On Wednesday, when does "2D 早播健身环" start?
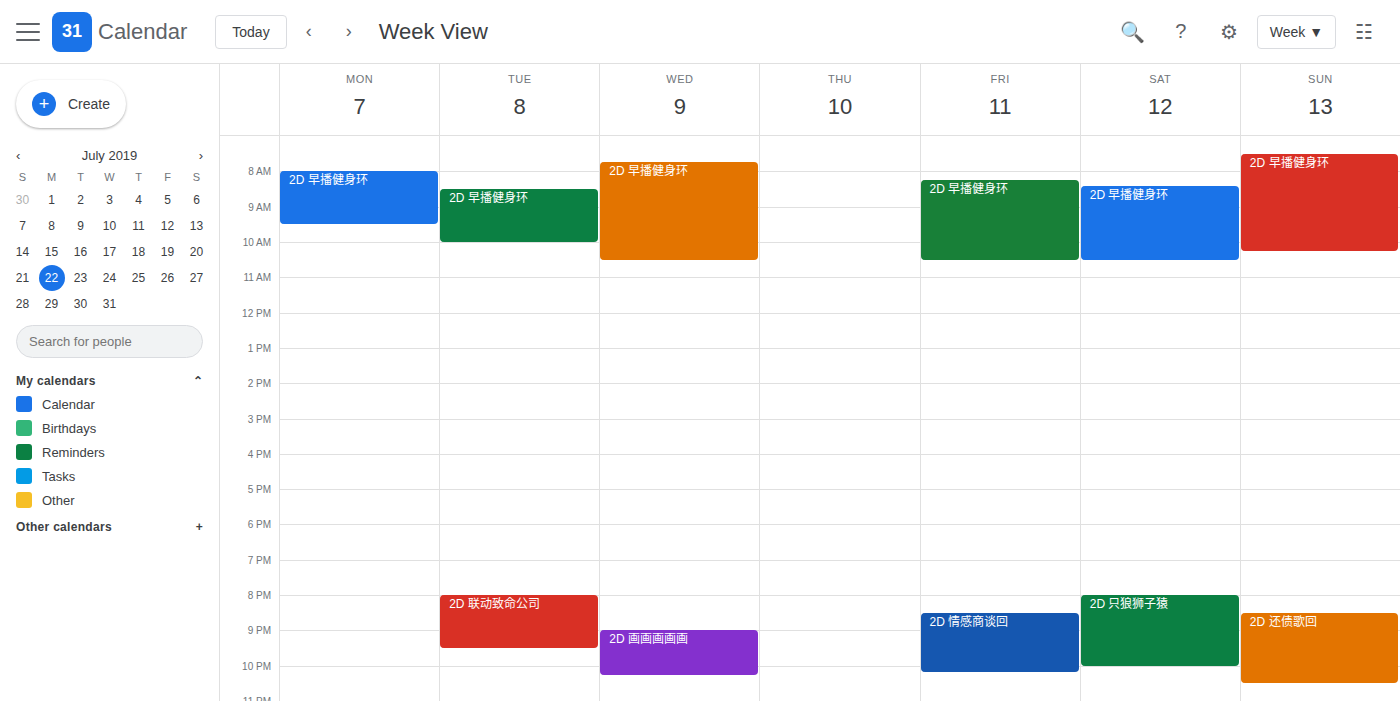
7:45 AM